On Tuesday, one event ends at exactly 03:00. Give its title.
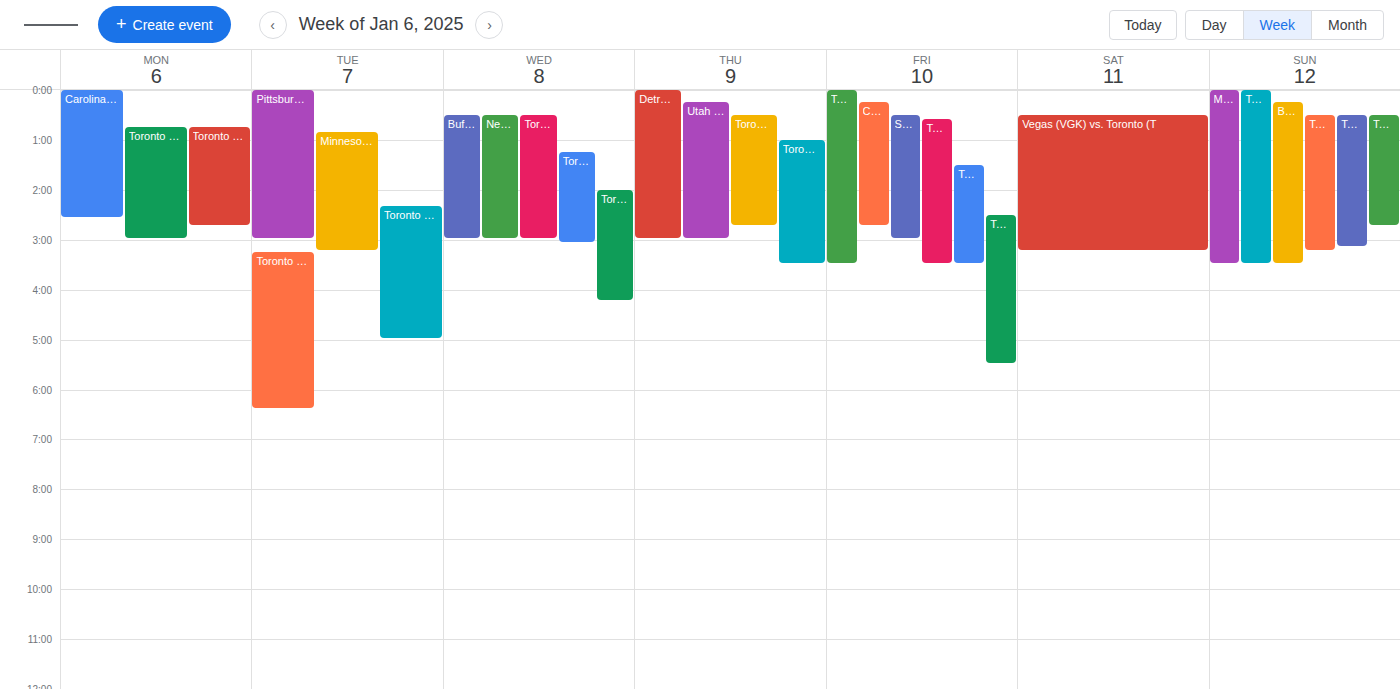
"Pittsburgh (PIT) vs. Toron"